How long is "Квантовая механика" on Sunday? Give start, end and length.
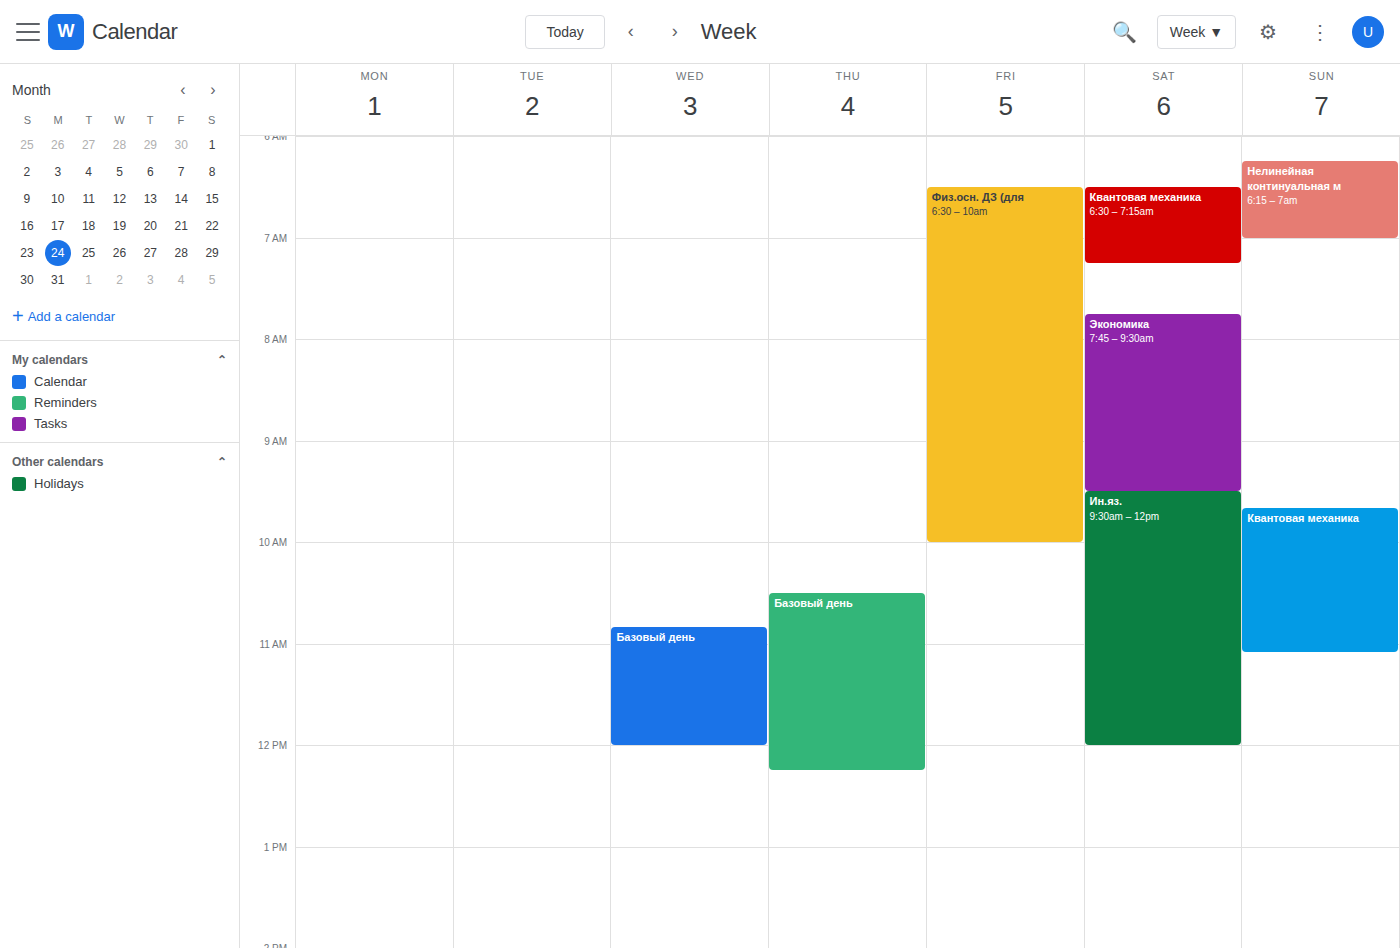
9:40 AM to 11:05 AM, 1 hour 25 minutes